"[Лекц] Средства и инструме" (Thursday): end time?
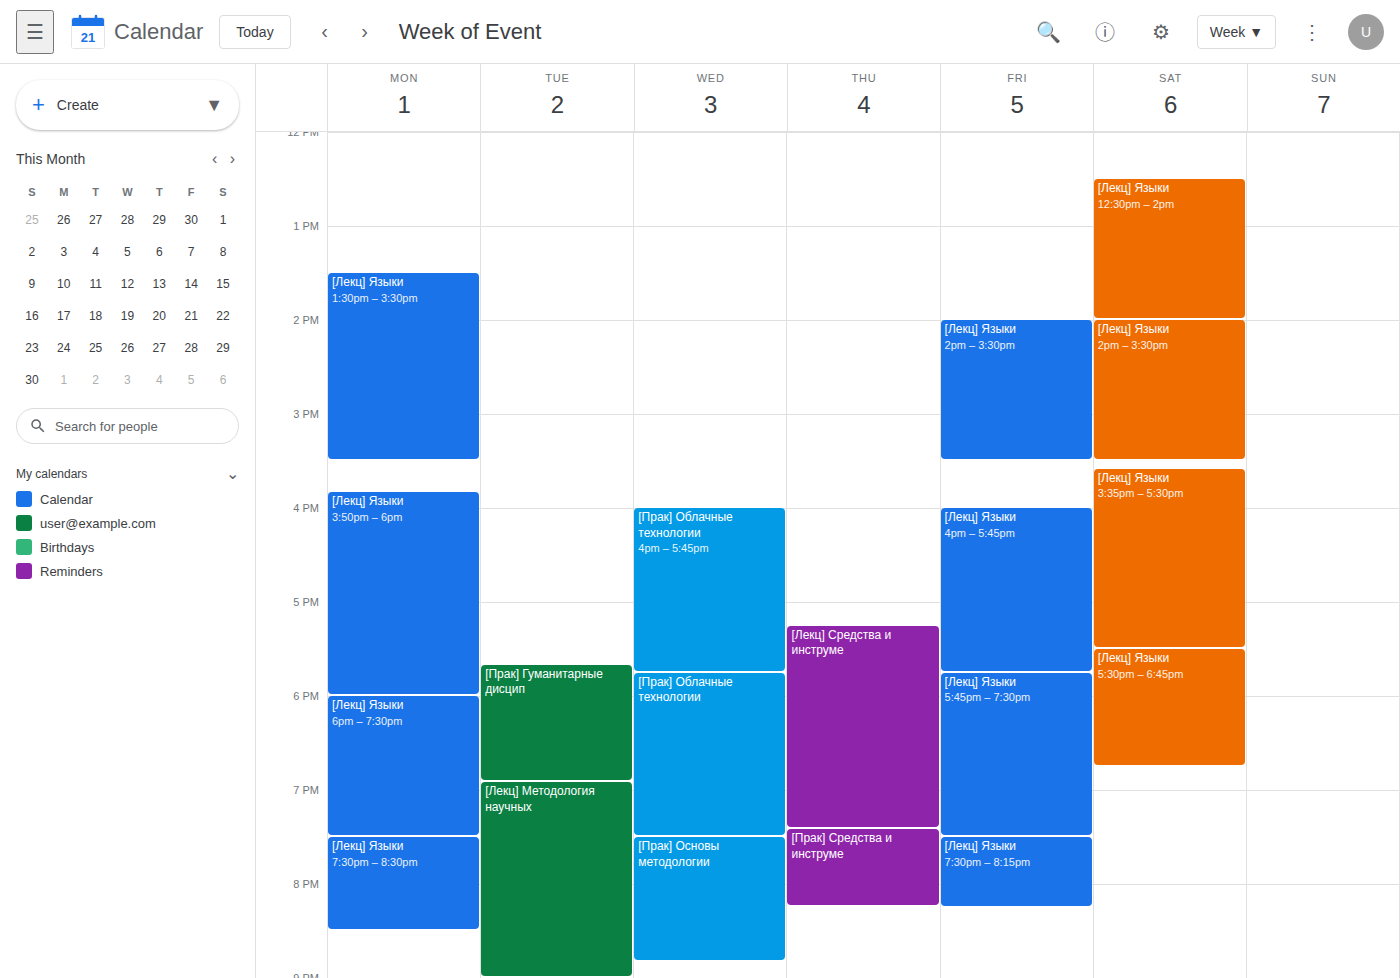
7:25 PM